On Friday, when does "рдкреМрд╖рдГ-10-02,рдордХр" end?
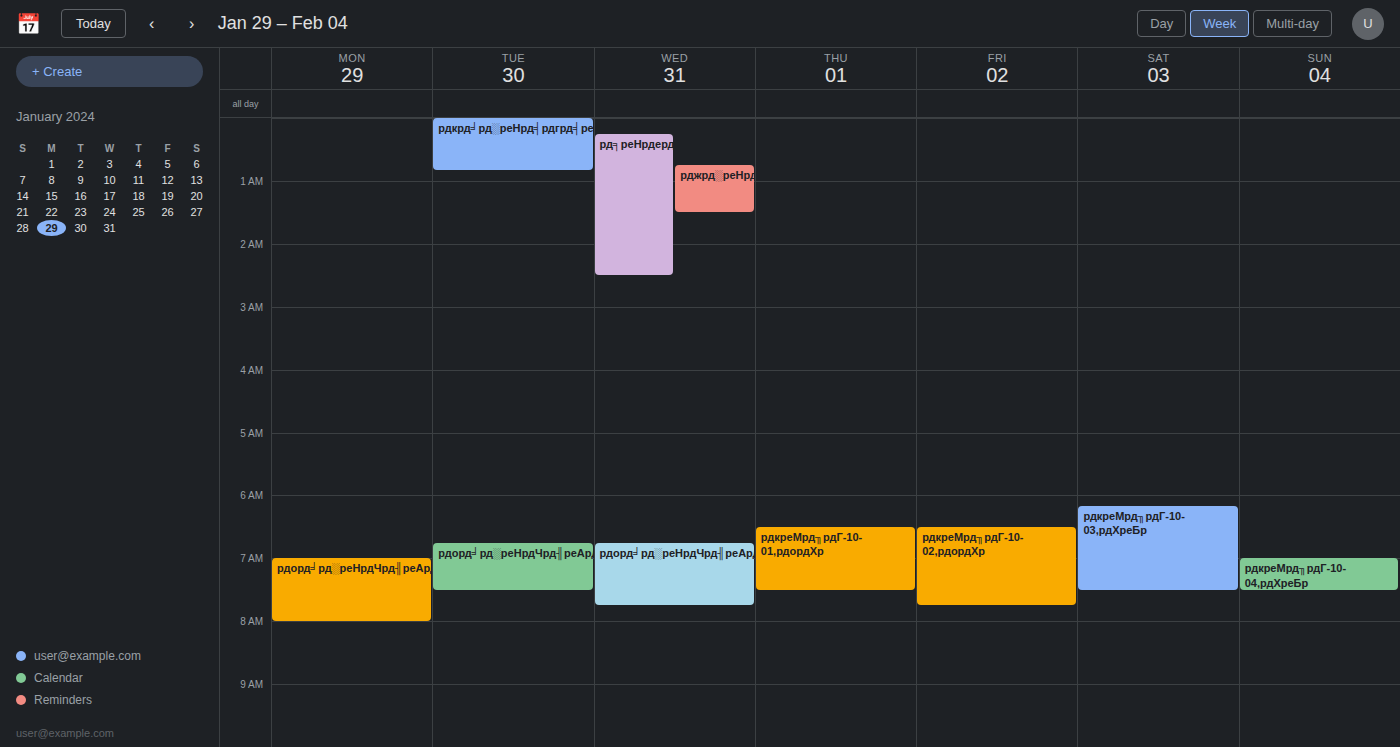
7:45 AM